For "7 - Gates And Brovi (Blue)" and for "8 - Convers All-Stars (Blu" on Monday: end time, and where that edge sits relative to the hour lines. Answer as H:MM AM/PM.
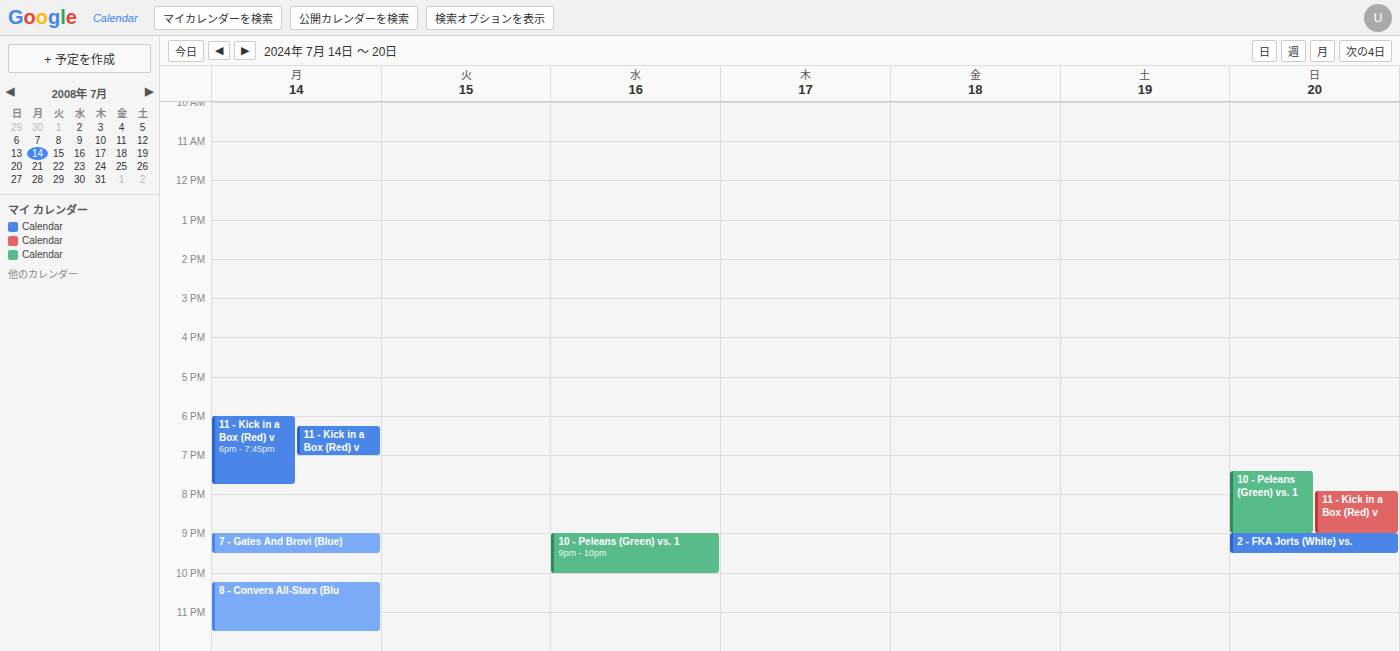
"7 - Gates And Brovi (Blue)": 9:30 PM, halfway between the 9 PM and 10 PM lines. "8 - Convers All-Stars (Blu": 11:30 PM, halfway between the 11 PM and 12 AM lines.